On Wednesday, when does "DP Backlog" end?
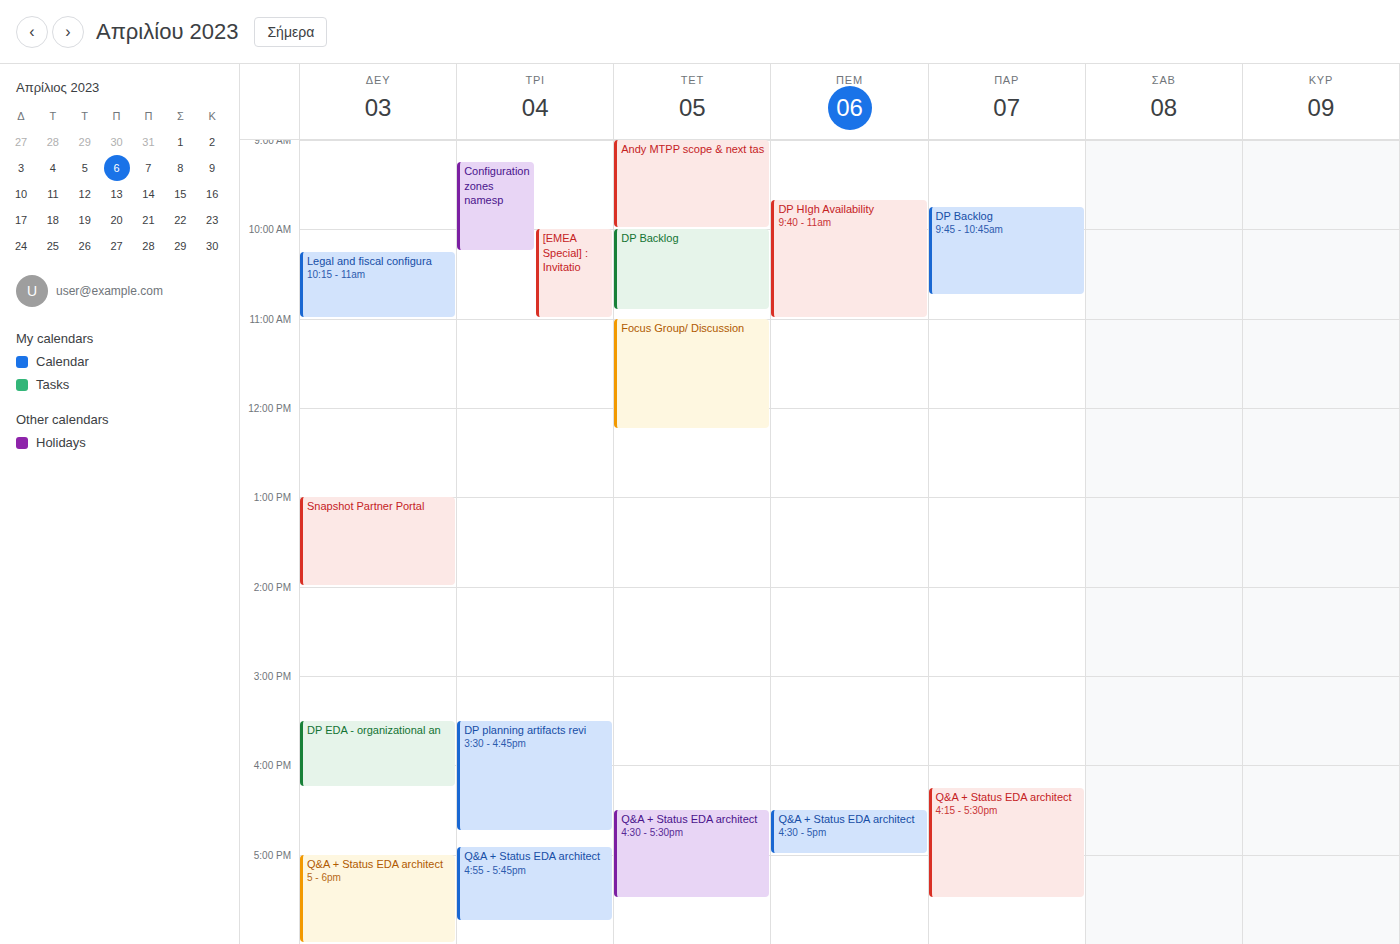
10:55 AM